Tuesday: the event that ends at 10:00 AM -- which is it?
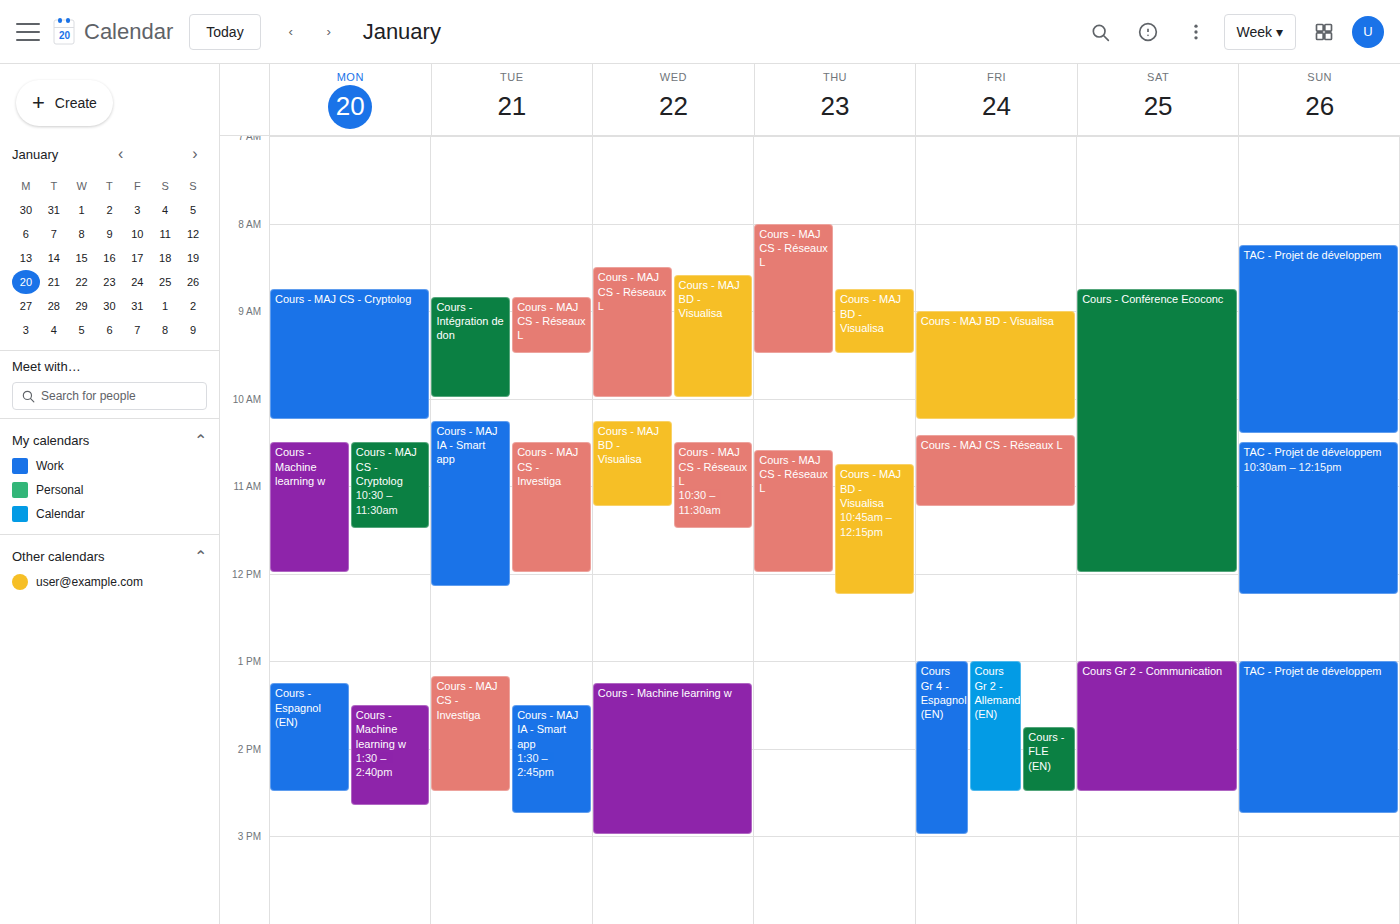
"Cours - Intégration de don"